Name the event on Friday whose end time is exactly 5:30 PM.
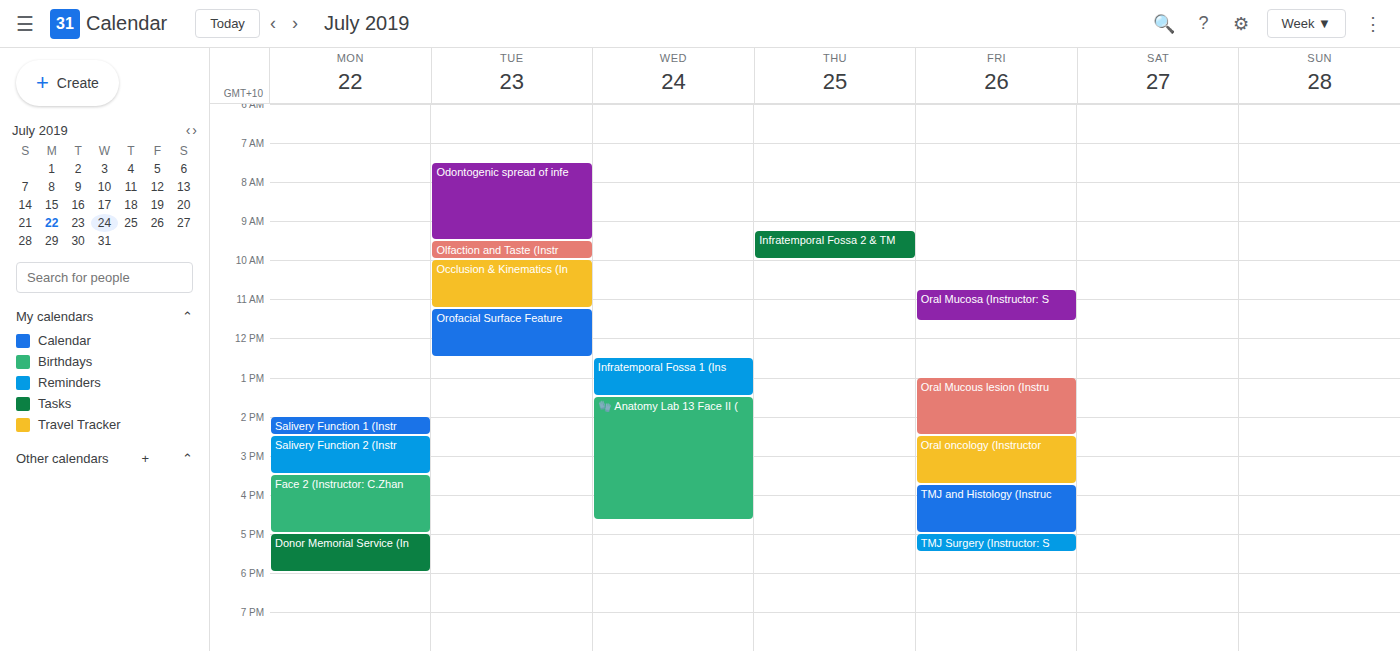
"TMJ Surgery (Instructor: S"